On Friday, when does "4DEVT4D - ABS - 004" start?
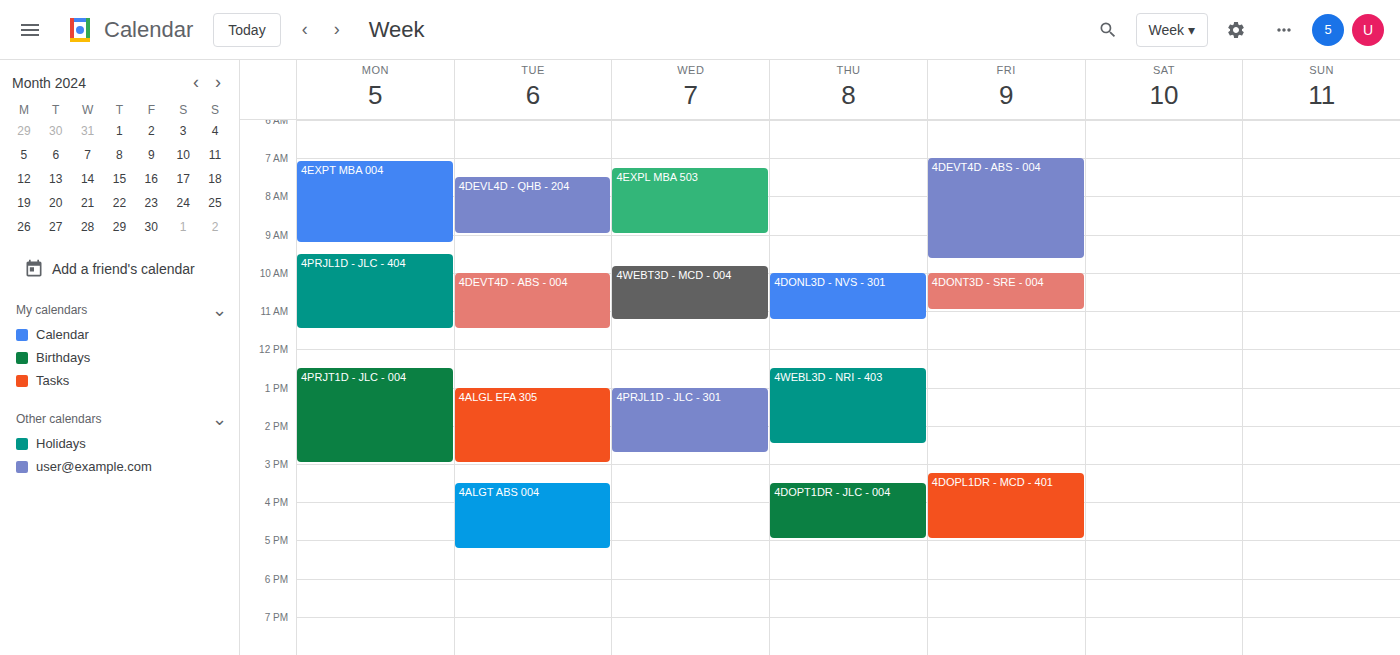
07:00